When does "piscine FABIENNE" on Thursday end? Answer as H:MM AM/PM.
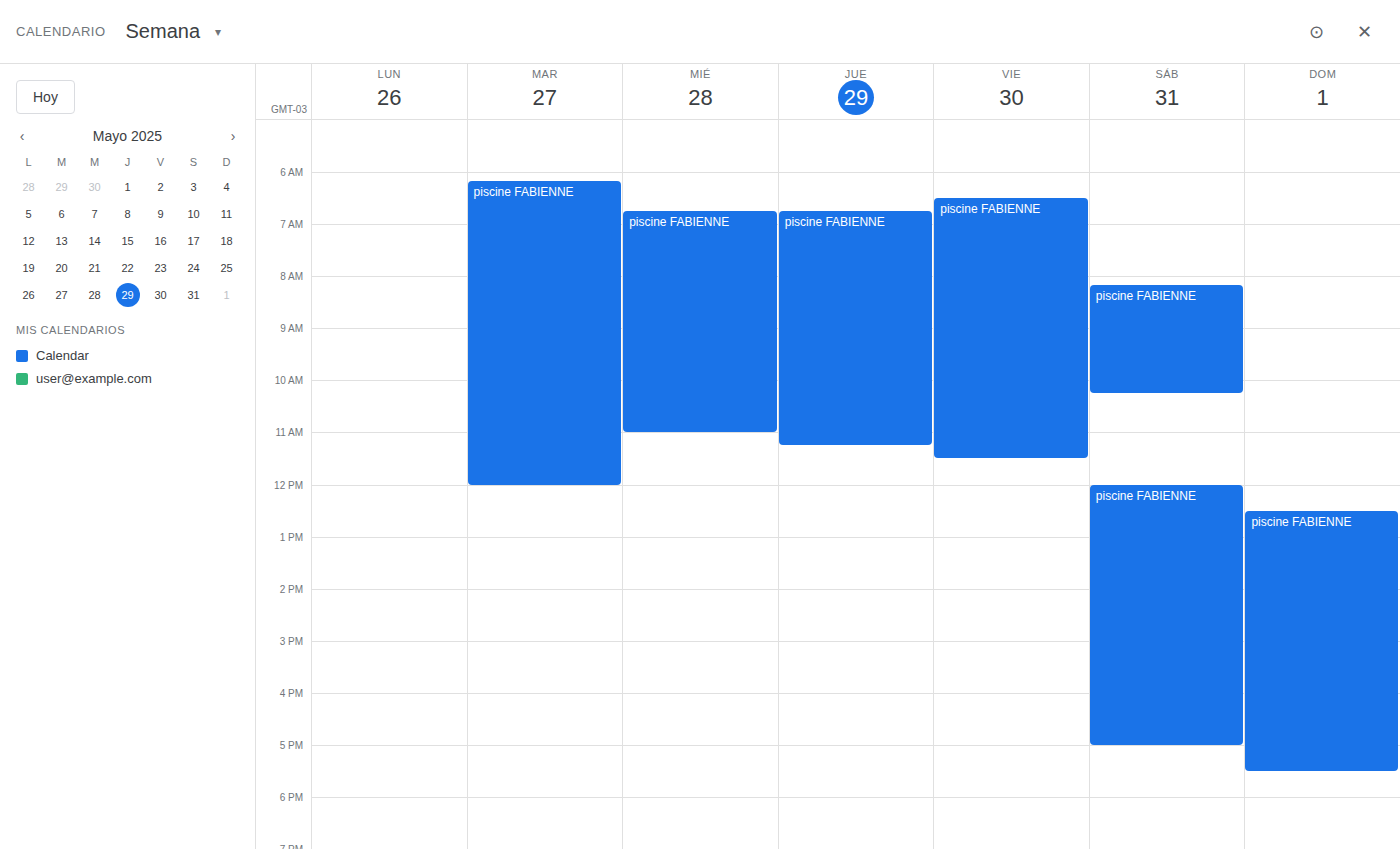
11:15 AM